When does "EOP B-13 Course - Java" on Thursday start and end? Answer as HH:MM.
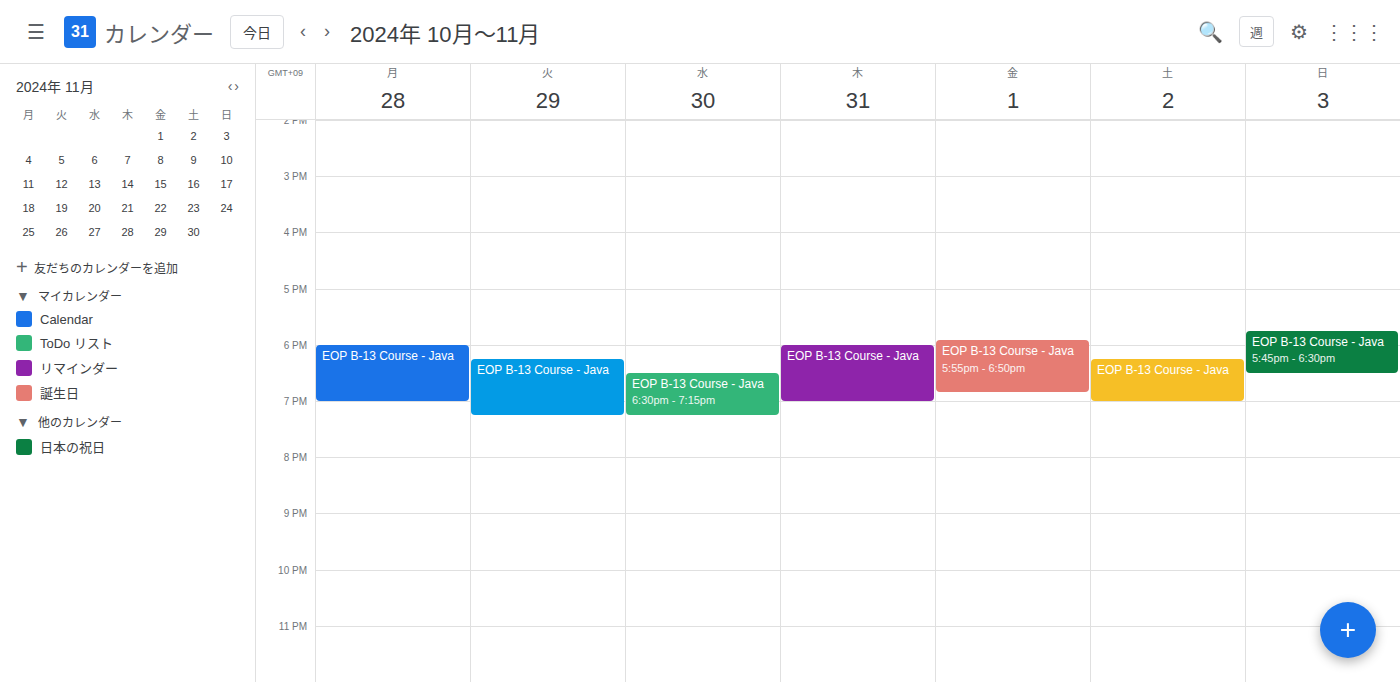
18:00 to 19:00